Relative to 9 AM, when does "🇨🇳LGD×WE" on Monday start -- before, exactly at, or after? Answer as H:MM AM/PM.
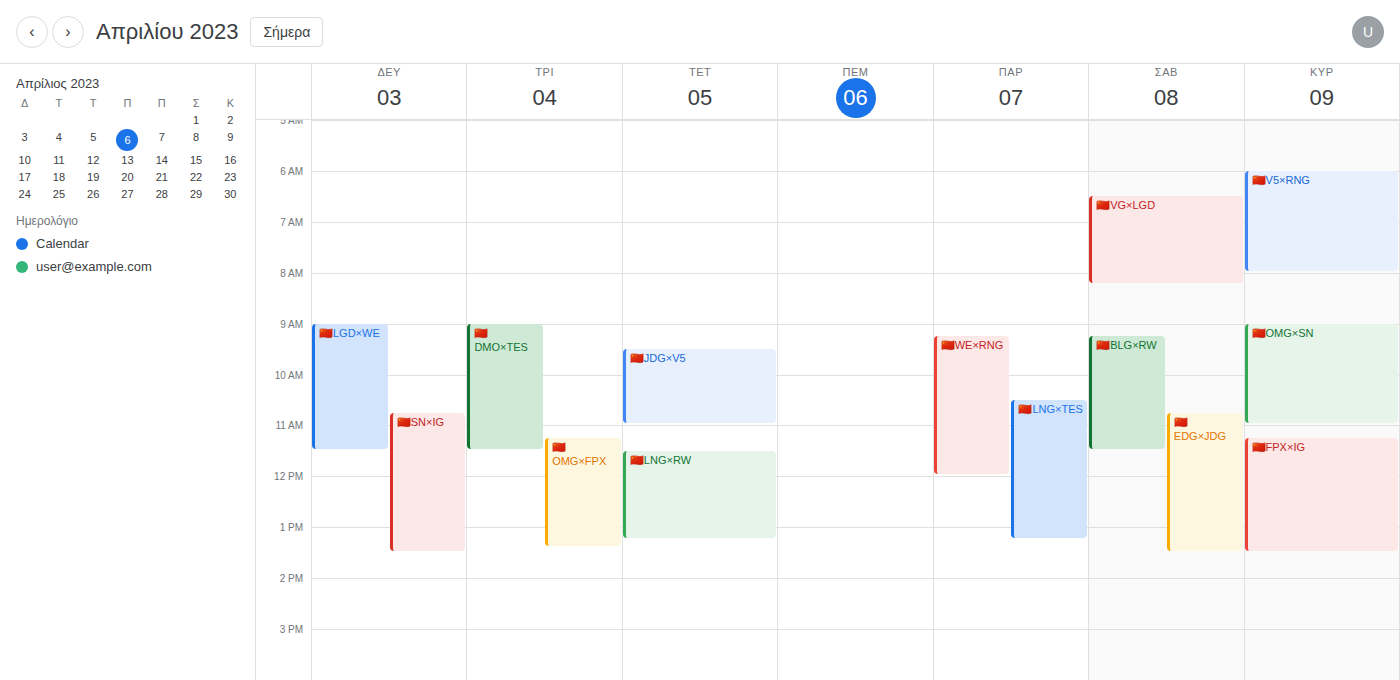
9:00 AM -- exactly at 9 AM, on the 9 AM line.